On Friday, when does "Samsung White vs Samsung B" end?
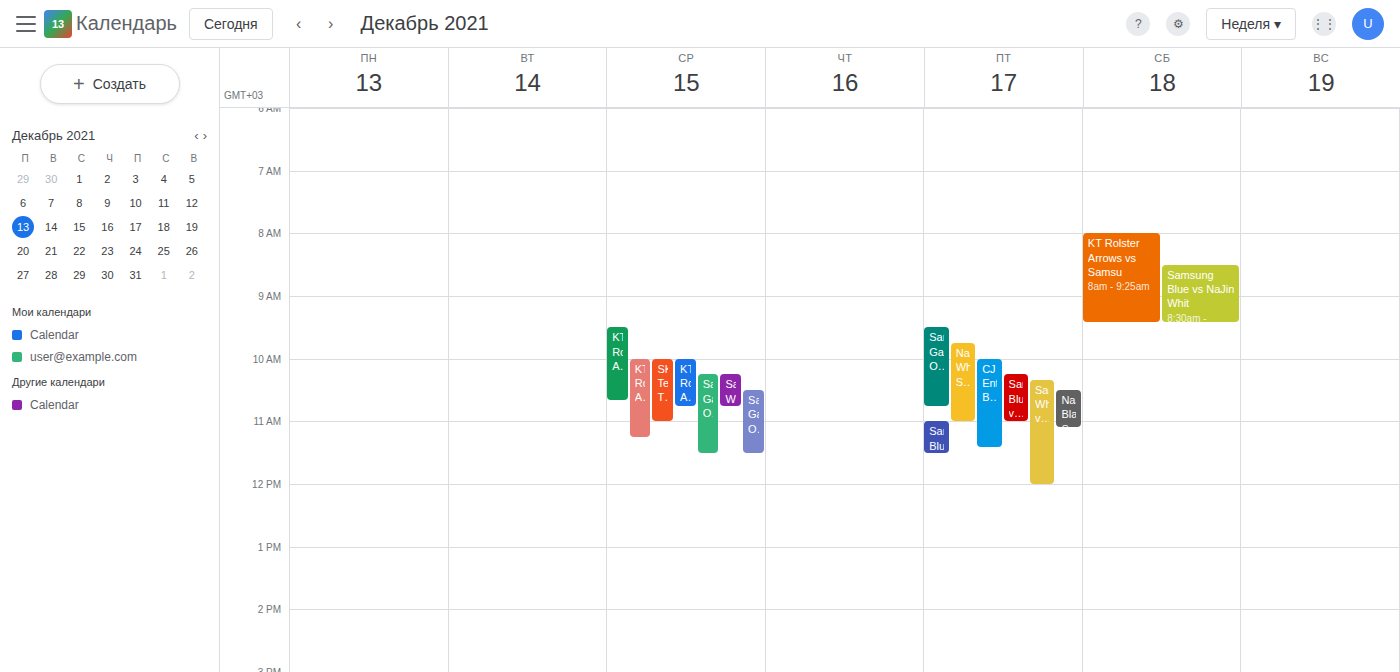
12:00 PM